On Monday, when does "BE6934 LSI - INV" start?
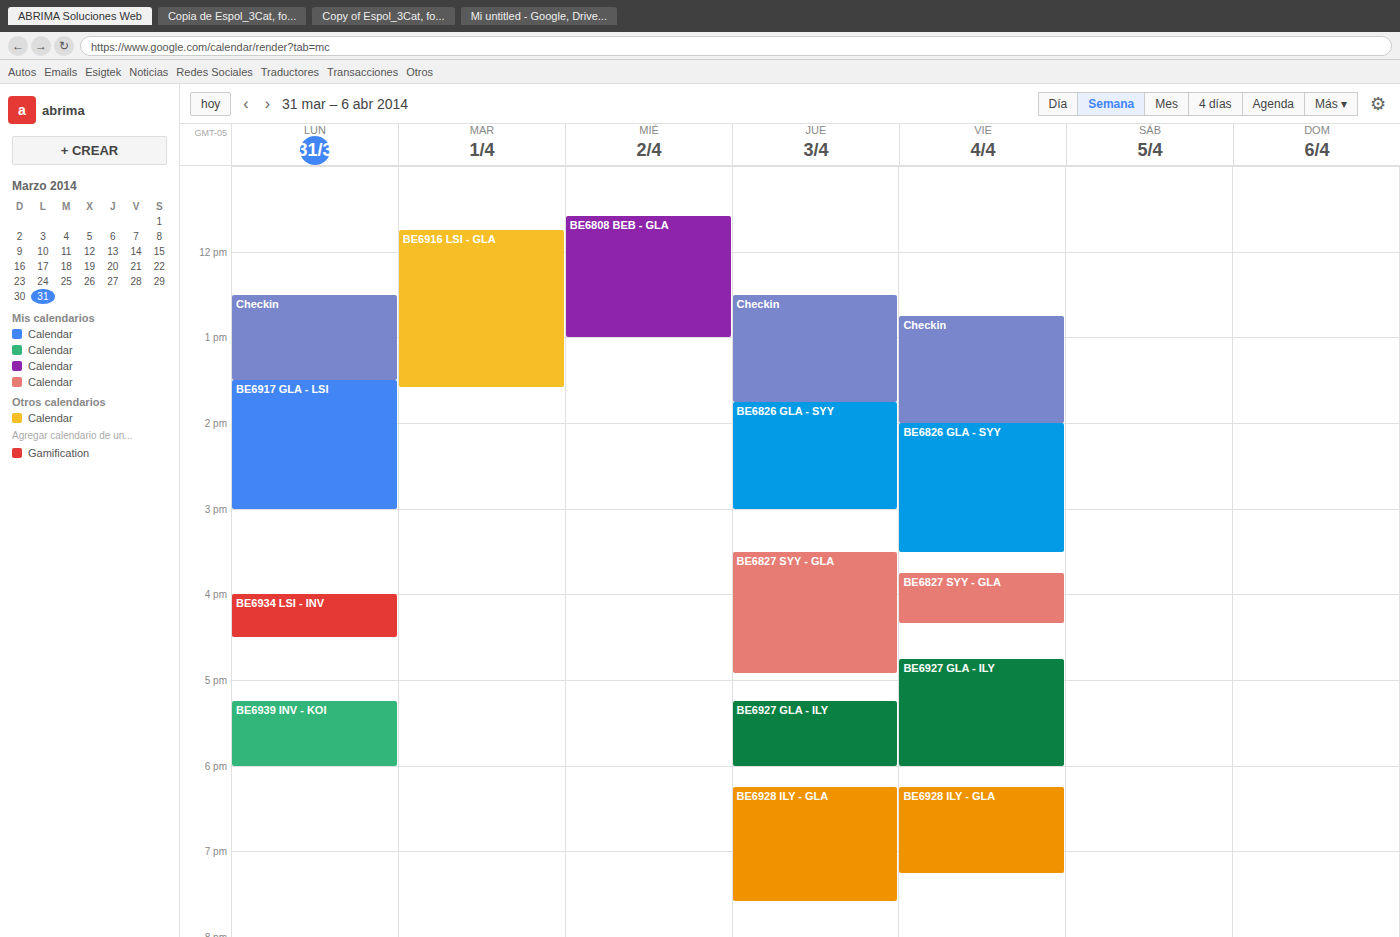
4:00 PM